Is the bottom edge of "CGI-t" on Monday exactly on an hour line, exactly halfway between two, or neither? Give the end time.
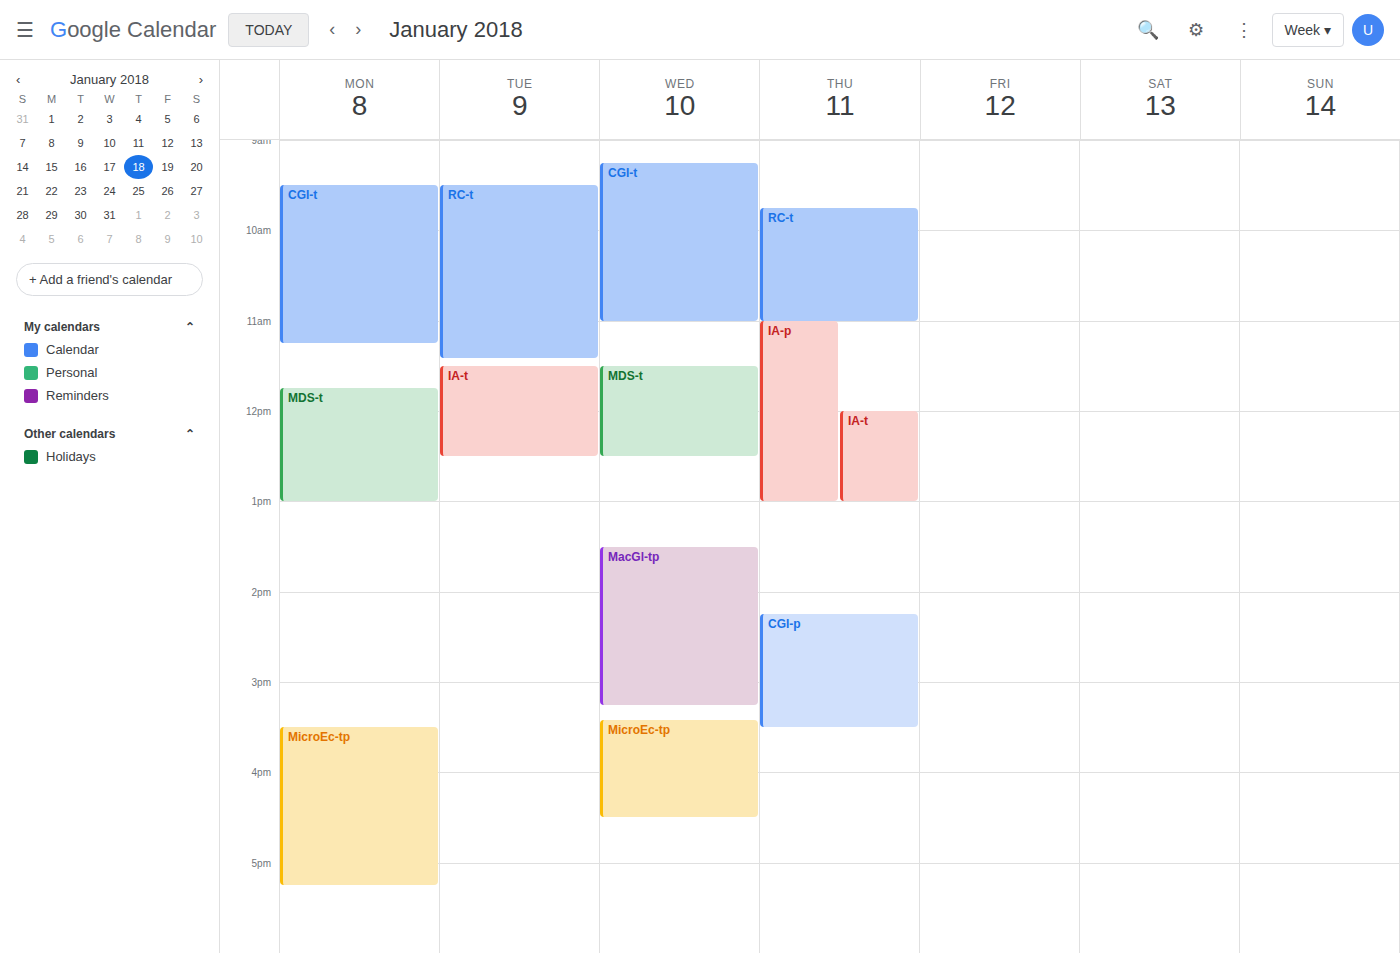
11:15 AM -- neither: a quarter of the way from the 11 AM line to the 12 PM line.